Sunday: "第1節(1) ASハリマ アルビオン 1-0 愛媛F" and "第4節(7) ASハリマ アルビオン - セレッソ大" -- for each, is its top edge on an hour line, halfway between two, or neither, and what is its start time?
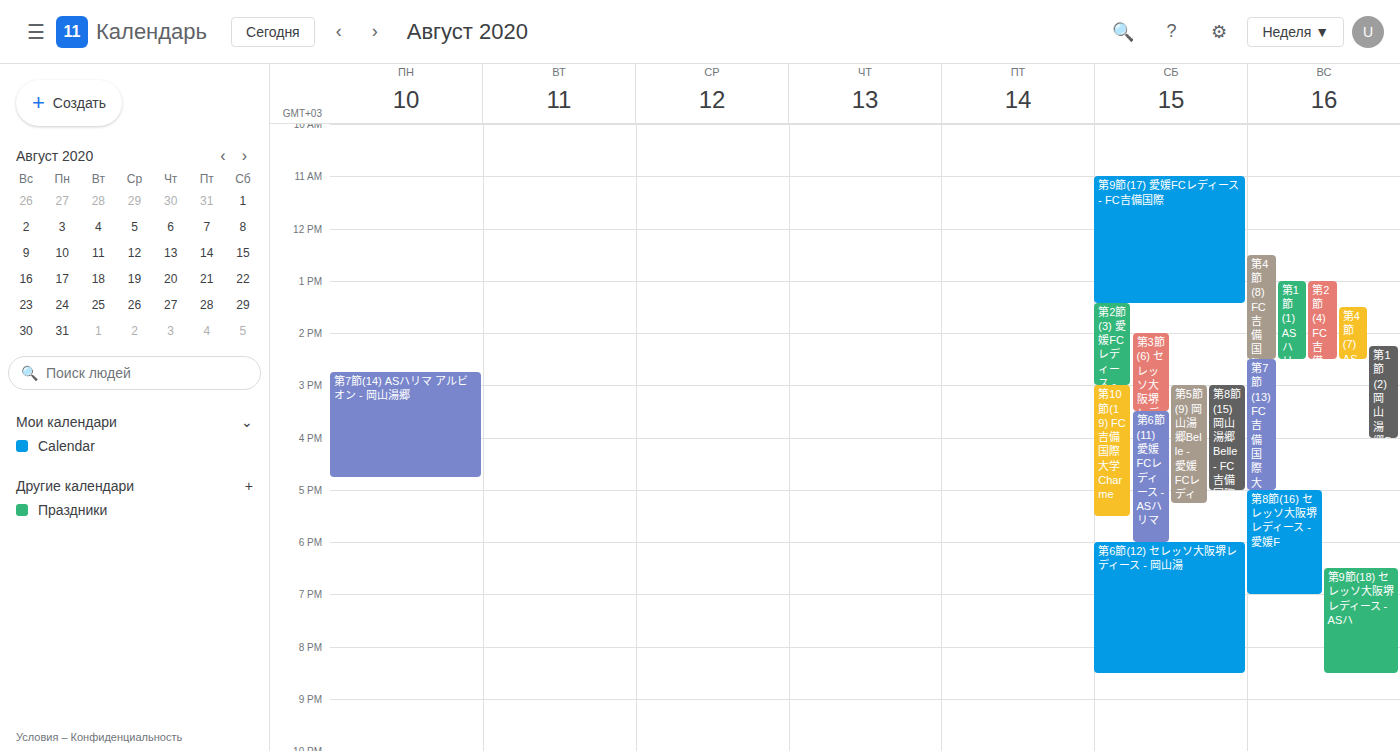
"第1節(1) ASハリマ アルビオン 1-0 愛媛F": 1:00 PM, exactly on the 1 PM line. "第4節(7) ASハリマ アルビオン - セレッソ大": 1:30 PM, halfway between the 1 PM and 2 PM lines.